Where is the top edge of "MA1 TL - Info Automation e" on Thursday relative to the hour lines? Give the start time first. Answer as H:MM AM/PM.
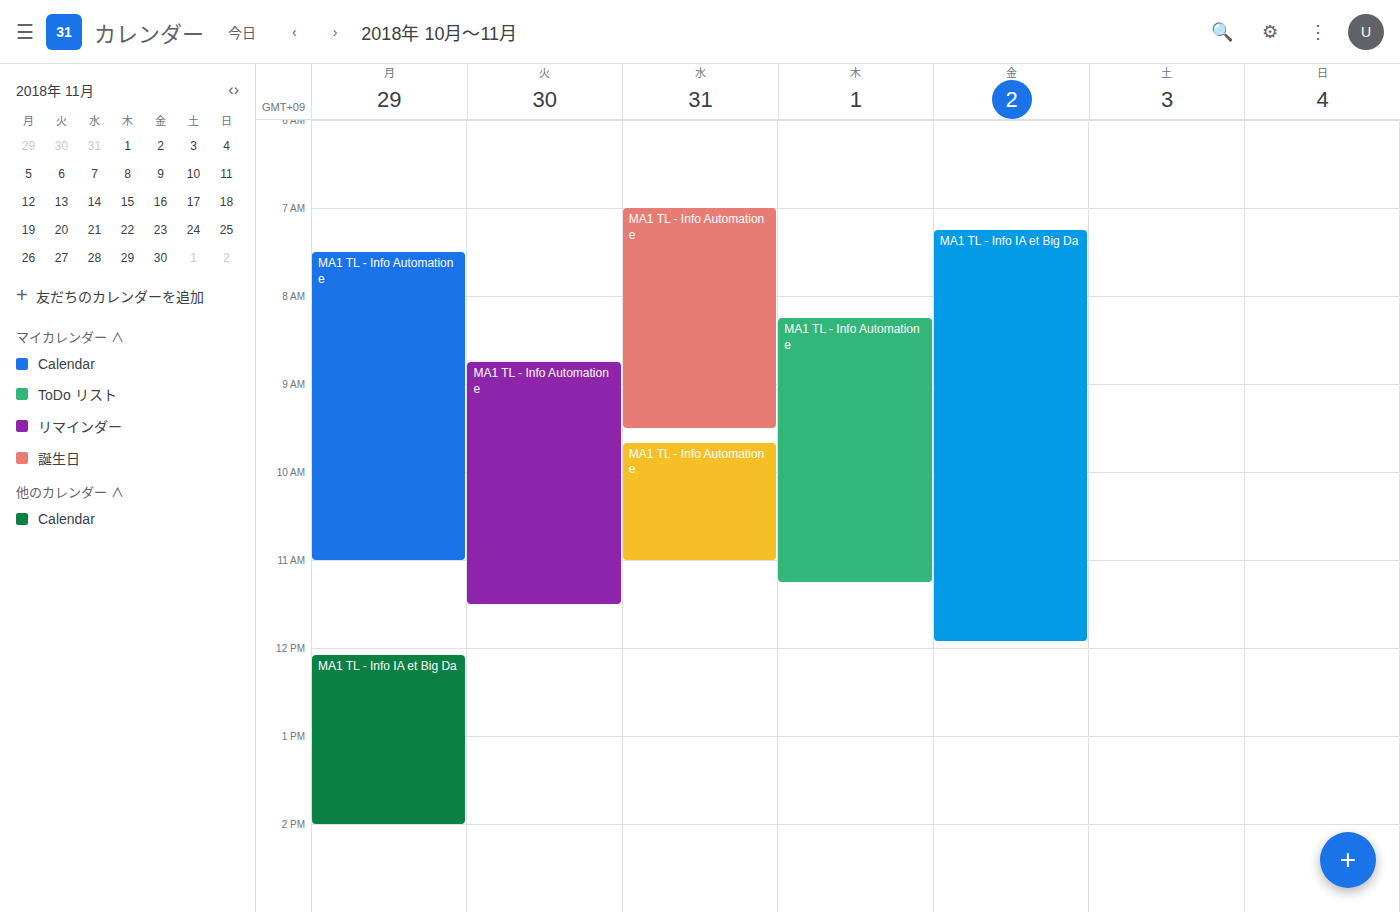
8:15 AM -- neither: a quarter of the way from the 8 AM line to the 9 AM line.